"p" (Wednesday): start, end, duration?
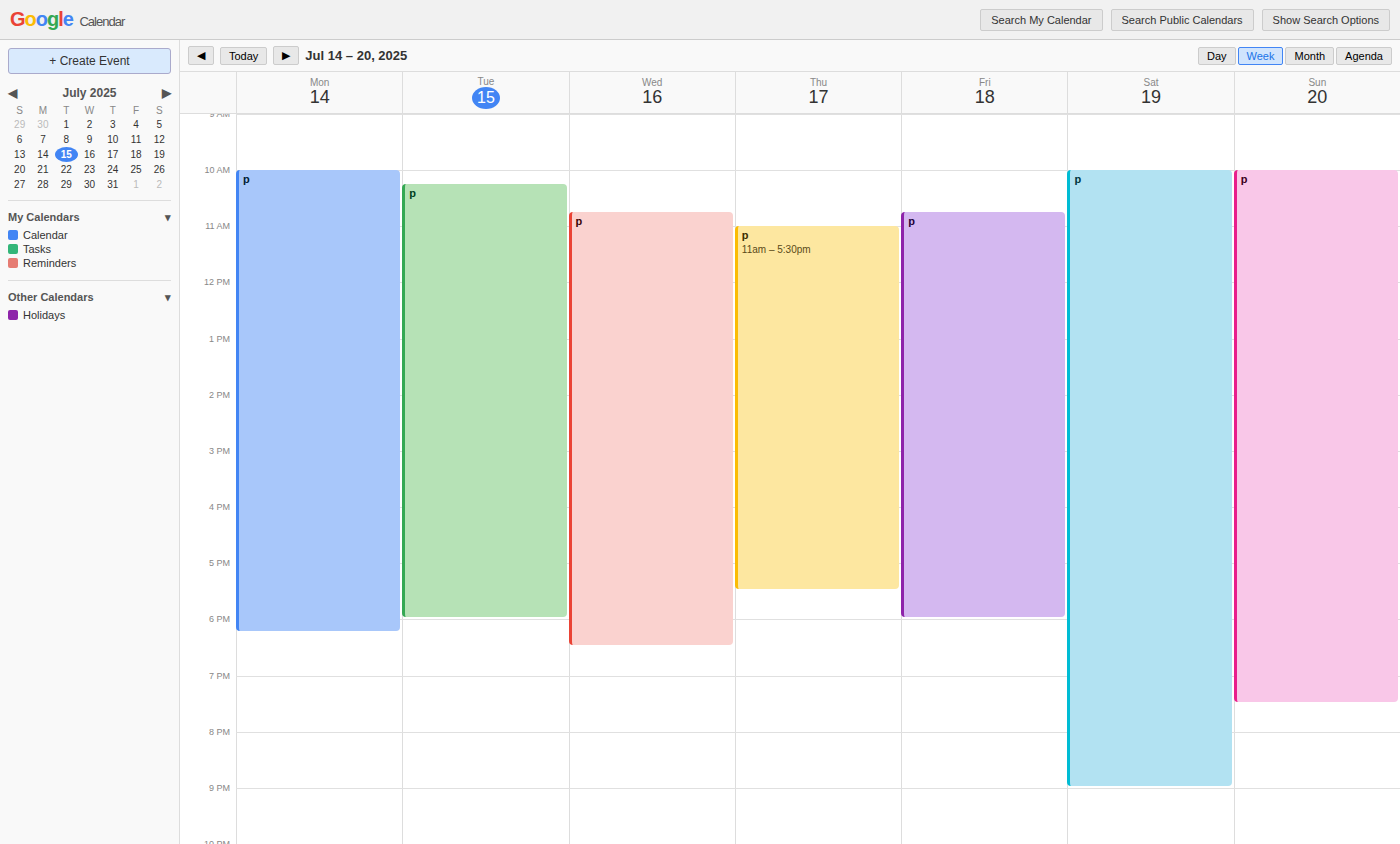
10:45 AM to 6:30 PM, 7 hours 45 minutes